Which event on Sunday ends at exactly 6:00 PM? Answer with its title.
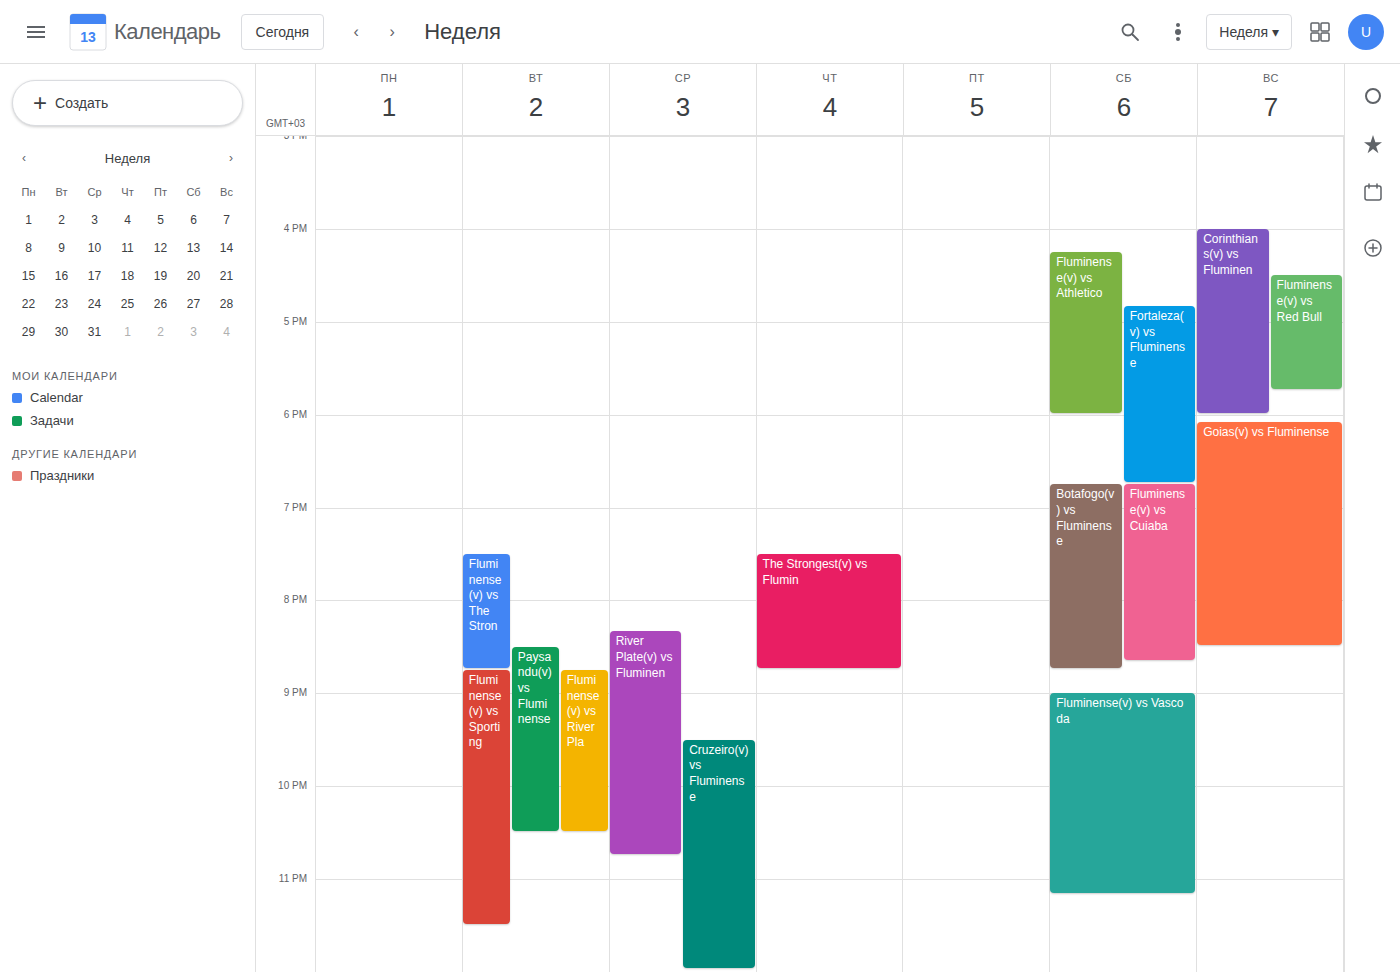
"Corinthians(v) vs Fluminen"